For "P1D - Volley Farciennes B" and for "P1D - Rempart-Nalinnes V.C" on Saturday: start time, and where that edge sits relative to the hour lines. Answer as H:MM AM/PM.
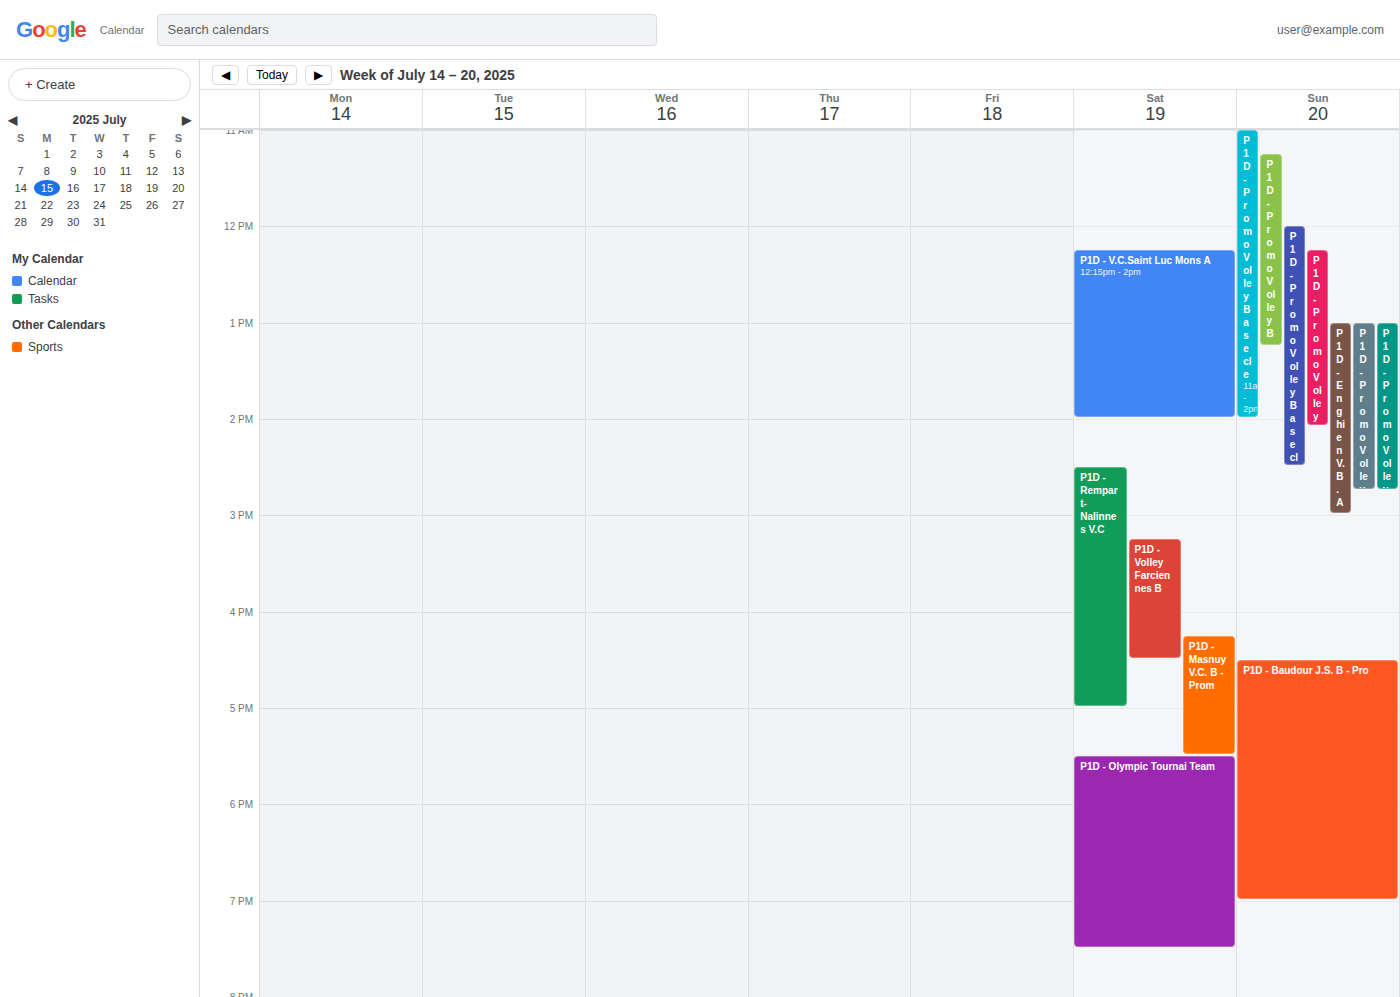
"P1D - Volley Farciennes B": 3:15 PM, neither: a quarter of the way from the 3 PM line to the 4 PM line. "P1D - Rempart-Nalinnes V.C": 2:30 PM, halfway between the 2 PM and 3 PM lines.